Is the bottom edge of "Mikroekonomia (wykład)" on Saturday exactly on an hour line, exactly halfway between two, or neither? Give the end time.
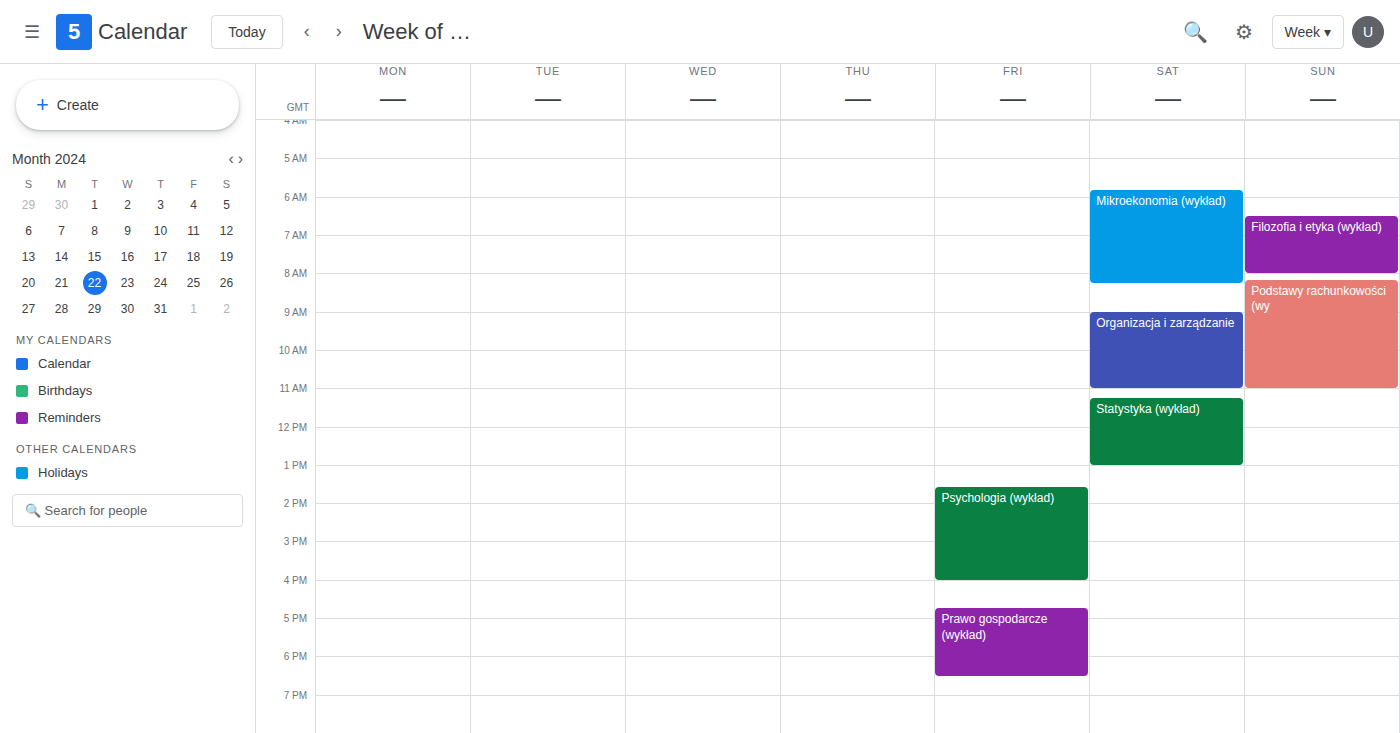
8:15 AM -- neither: a quarter of the way from the 8 AM line to the 9 AM line.